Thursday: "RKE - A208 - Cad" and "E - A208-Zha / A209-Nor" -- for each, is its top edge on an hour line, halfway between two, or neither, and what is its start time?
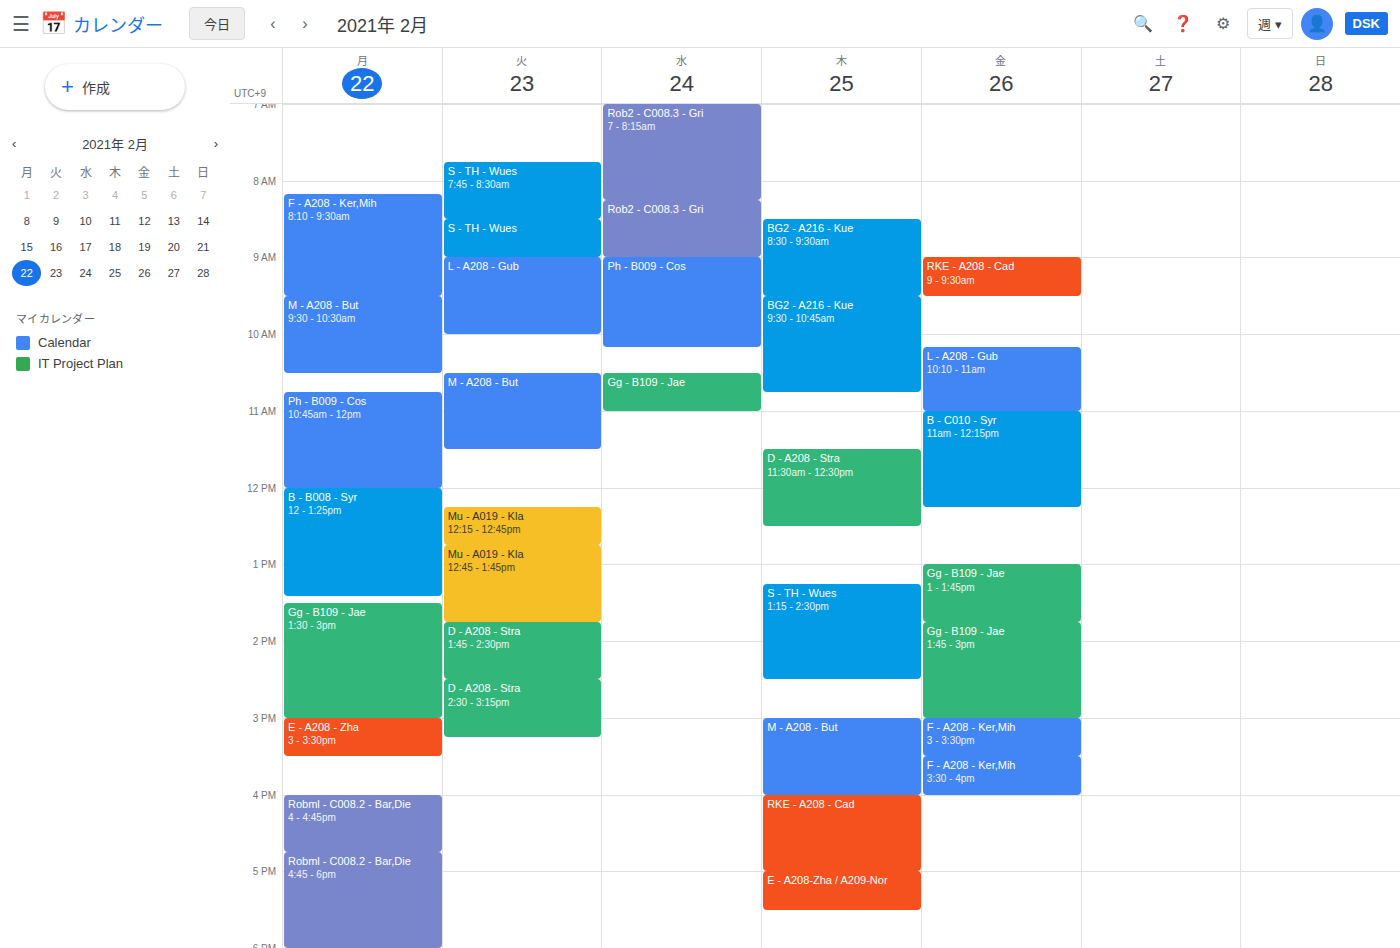
"RKE - A208 - Cad": 4:00 PM, exactly on the 4 PM line. "E - A208-Zha / A209-Nor": 5:00 PM, exactly on the 5 PM line.